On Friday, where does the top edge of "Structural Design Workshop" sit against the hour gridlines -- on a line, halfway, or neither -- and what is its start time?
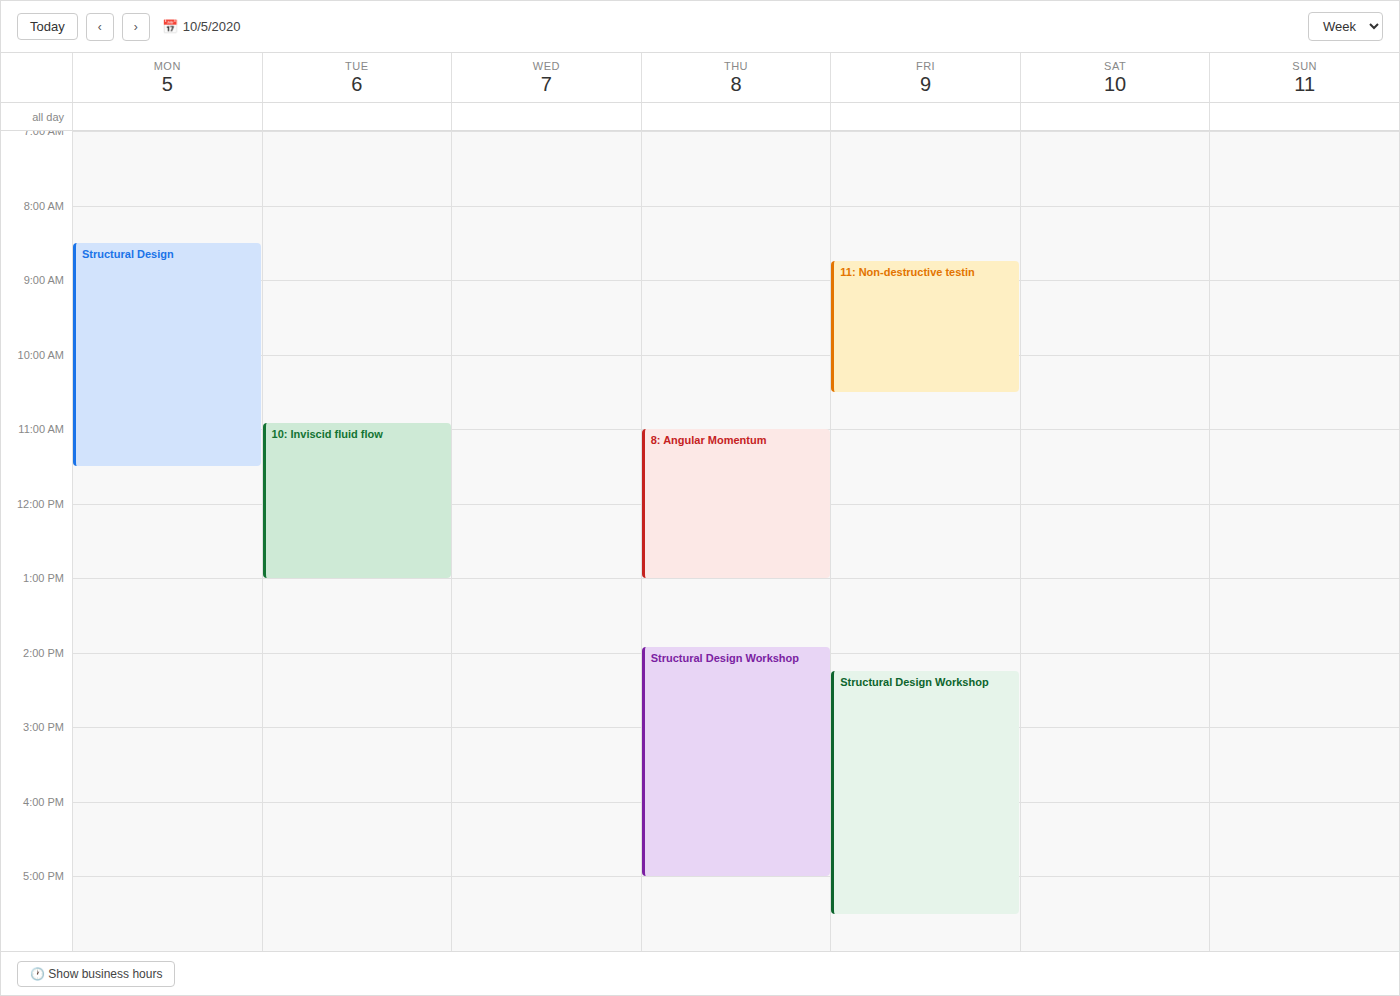
2:15 PM -- neither: a quarter of the way from the 2 PM line to the 3 PM line.